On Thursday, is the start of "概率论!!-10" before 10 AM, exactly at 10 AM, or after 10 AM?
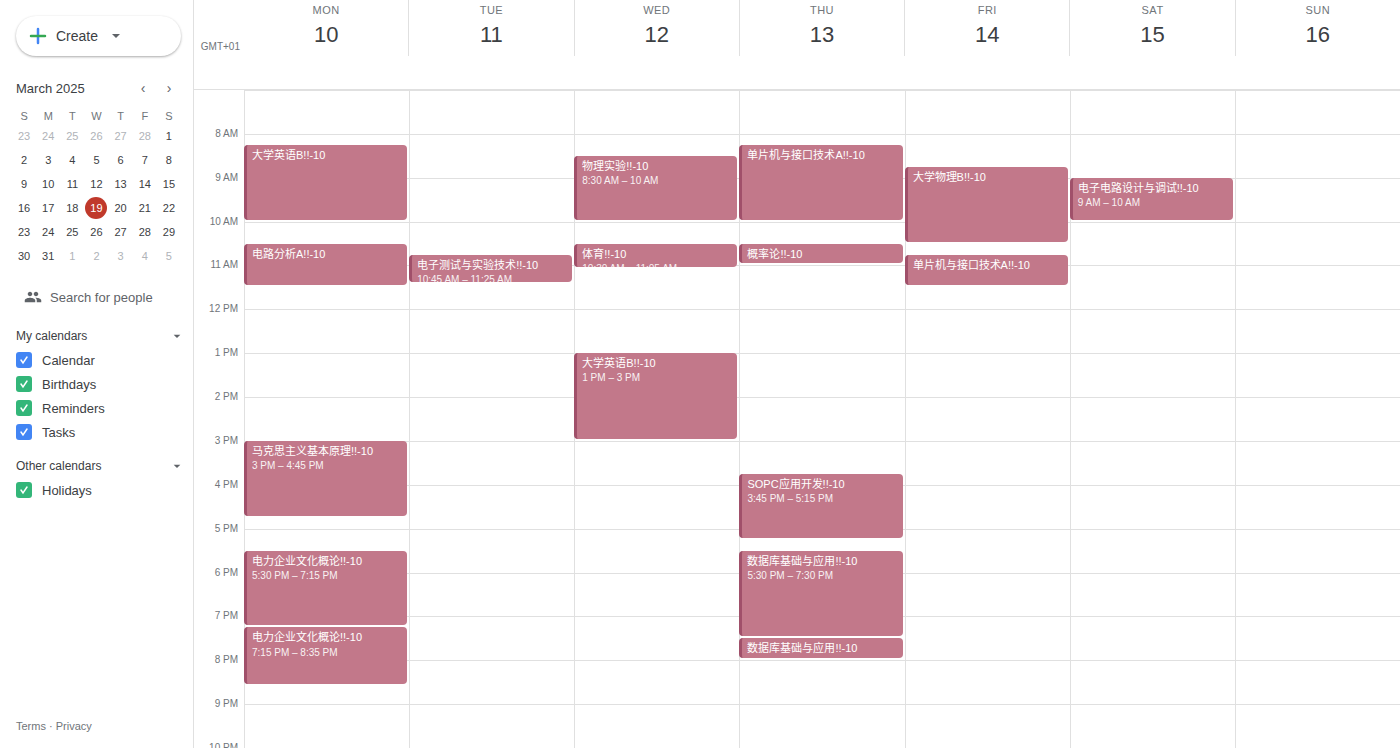
10:30 AM -- after 10 AM, 30 minutes below the 10 AM line.